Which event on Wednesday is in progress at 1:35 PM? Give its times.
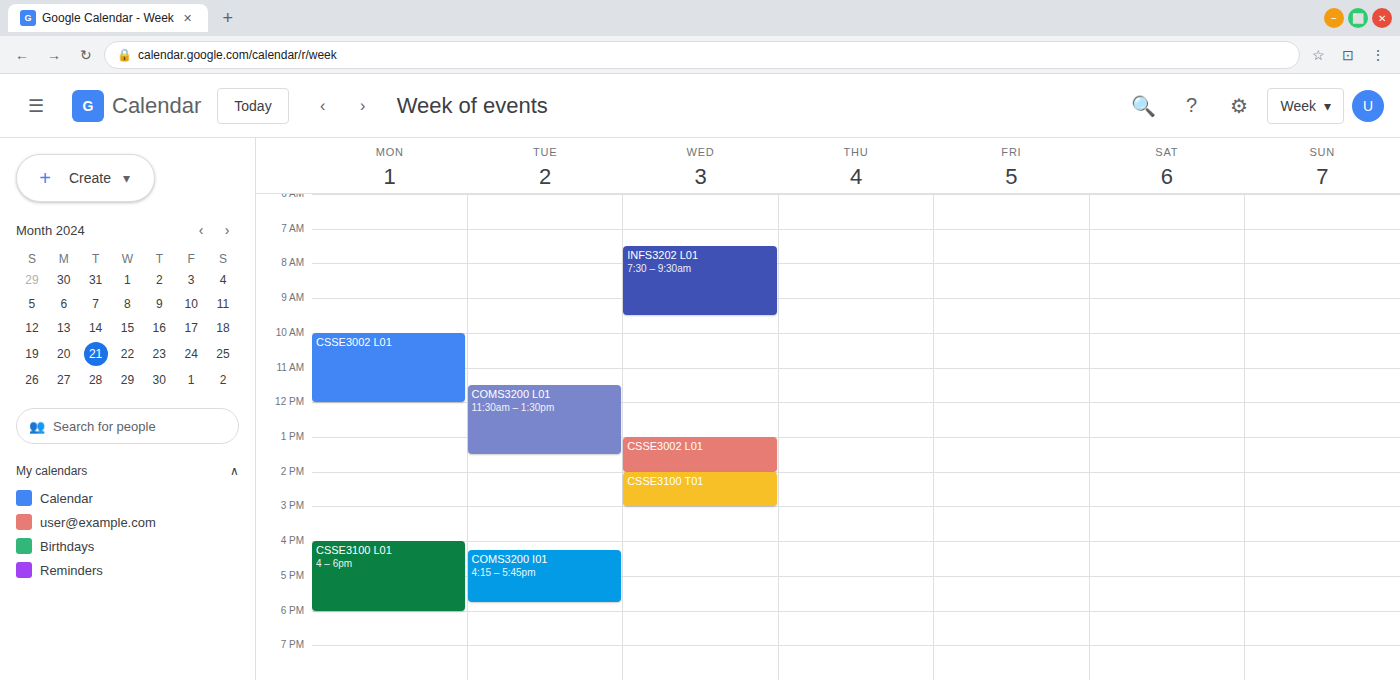
"CSSE3002 L01", 1:00 PM to 2:00 PM